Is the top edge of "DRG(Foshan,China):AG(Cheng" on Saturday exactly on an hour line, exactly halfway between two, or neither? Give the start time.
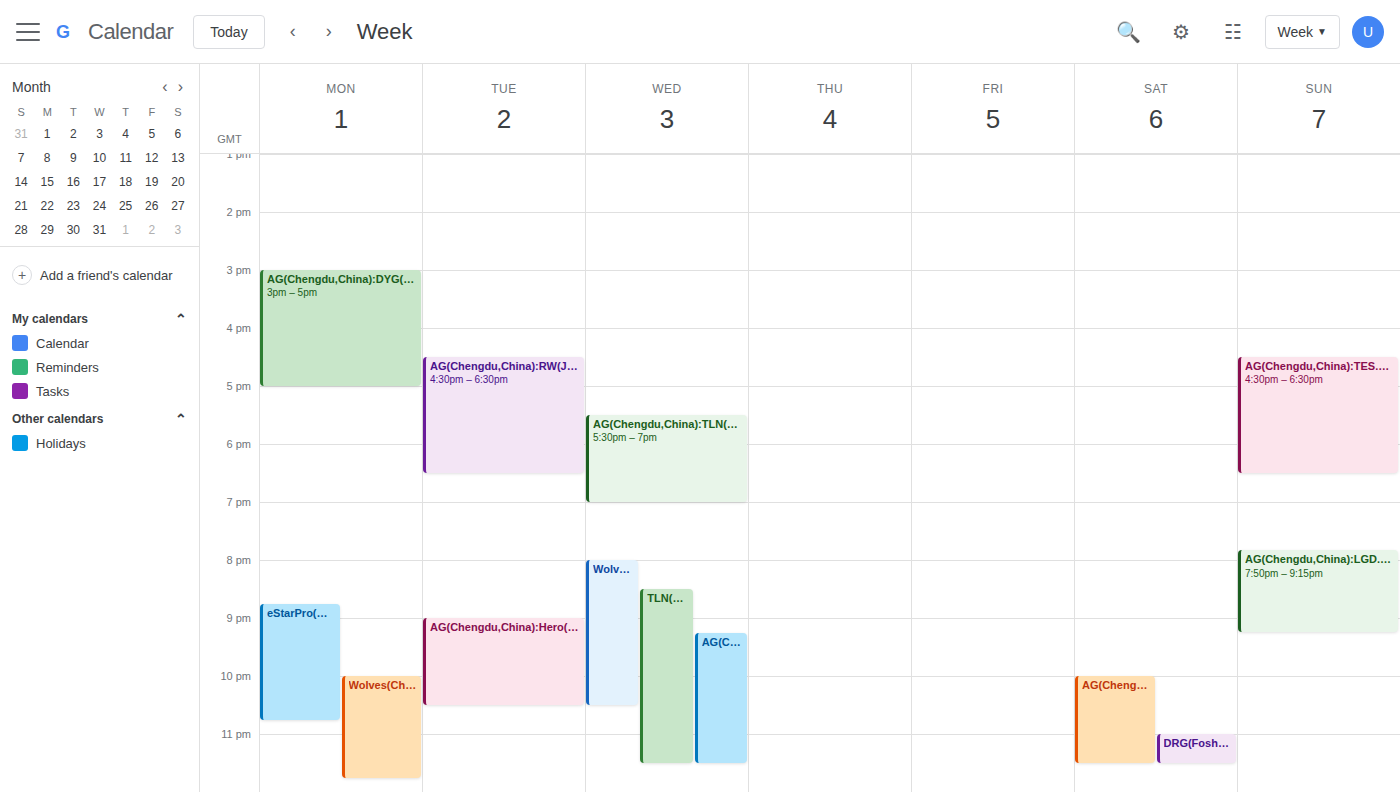
11:00 PM -- exactly on the 11 PM line.